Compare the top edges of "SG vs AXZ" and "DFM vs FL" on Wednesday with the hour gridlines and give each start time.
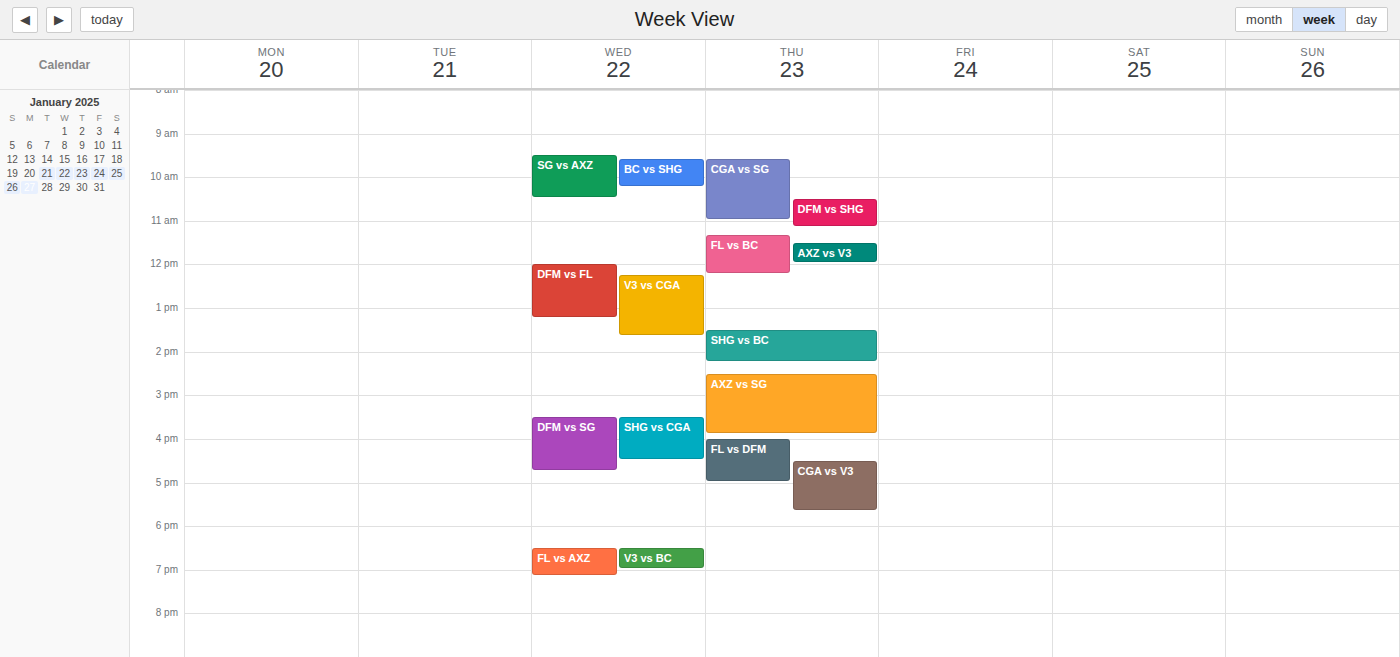
"SG vs AXZ": 9:30 AM, halfway between the 9 AM and 10 AM lines. "DFM vs FL": 12:00 PM, exactly on the 12 PM line.